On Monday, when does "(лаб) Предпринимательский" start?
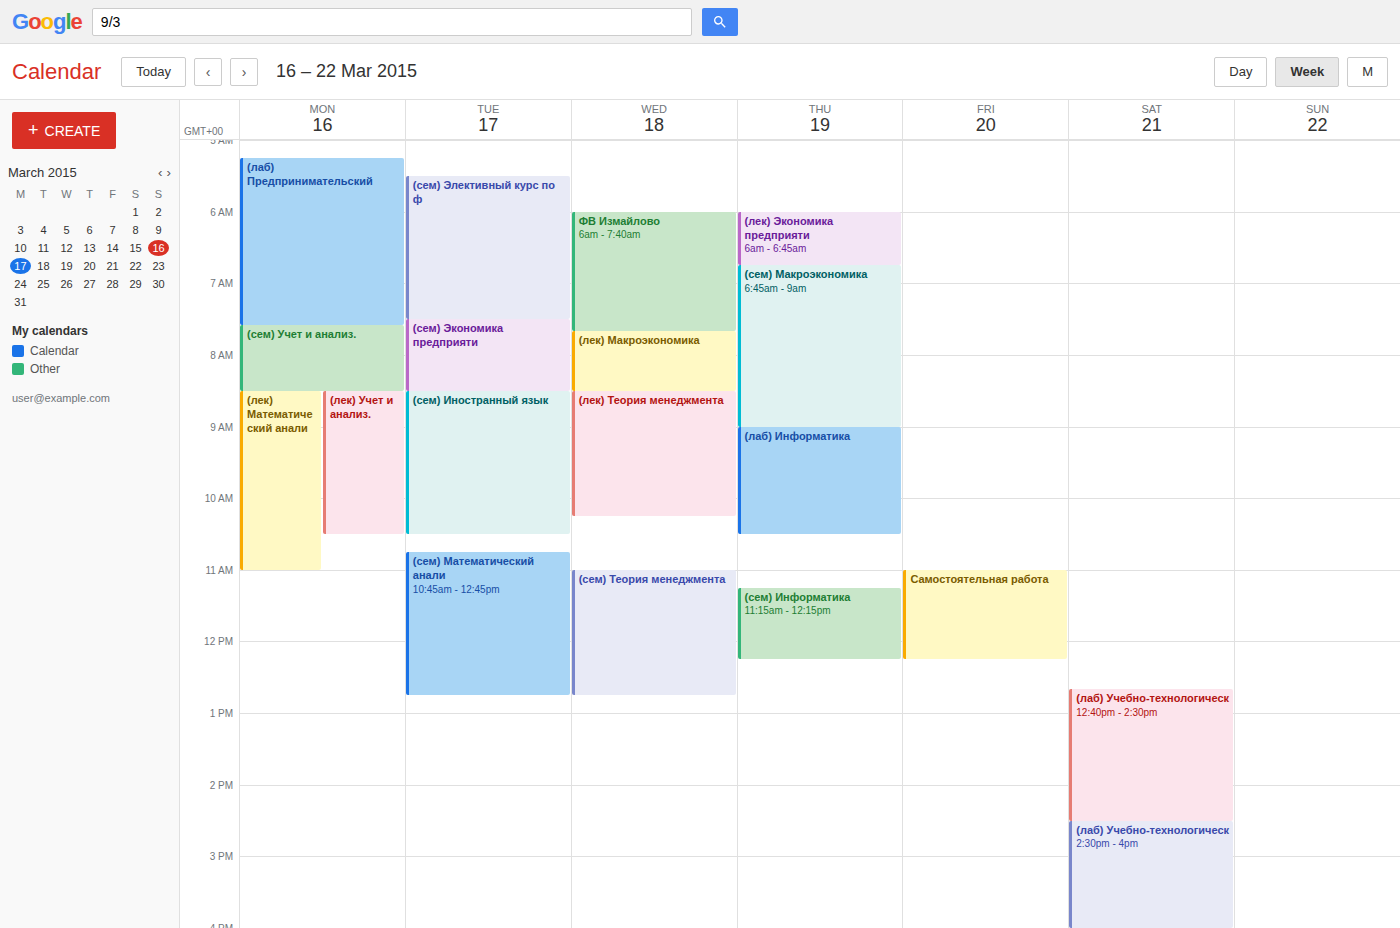
5:15 AM